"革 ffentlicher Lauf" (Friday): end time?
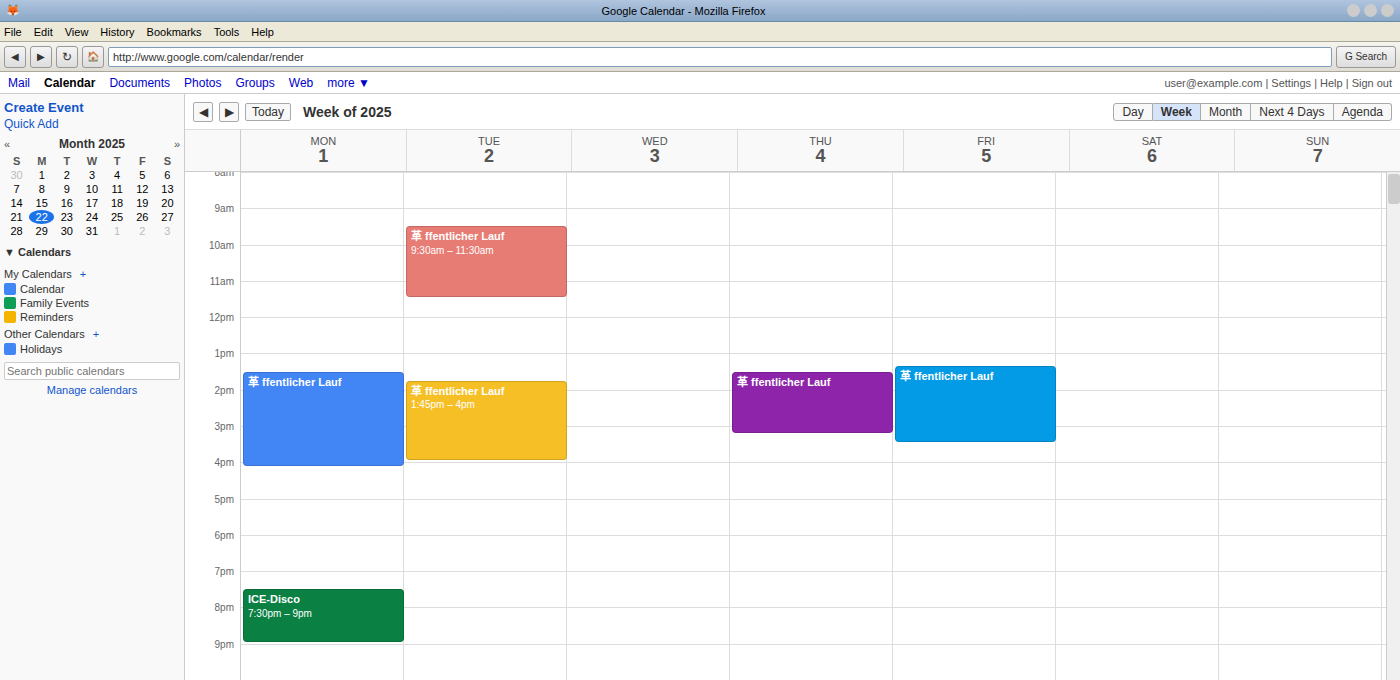
3:30 PM